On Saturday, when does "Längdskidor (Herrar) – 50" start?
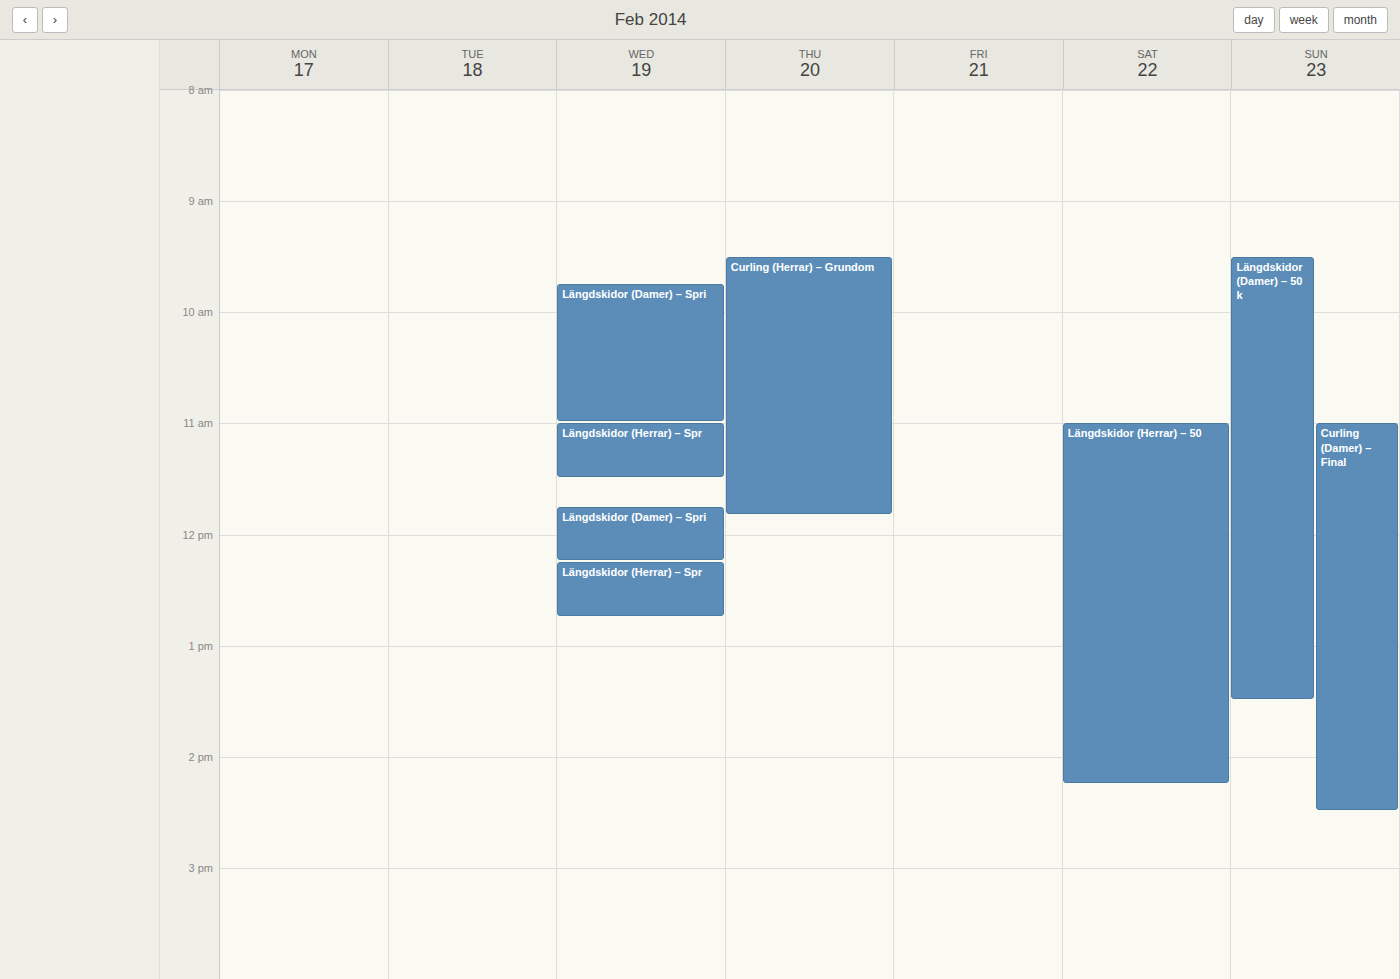
11:00 AM